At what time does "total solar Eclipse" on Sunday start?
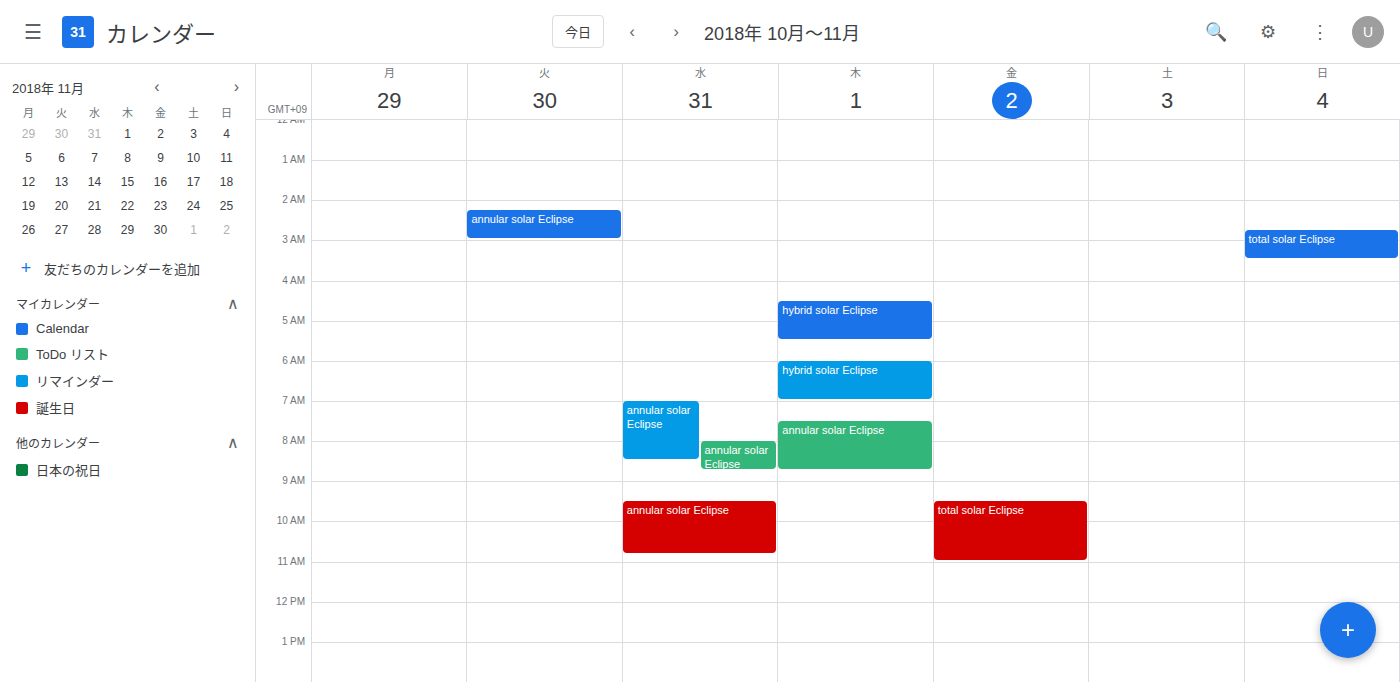
2:45 AM